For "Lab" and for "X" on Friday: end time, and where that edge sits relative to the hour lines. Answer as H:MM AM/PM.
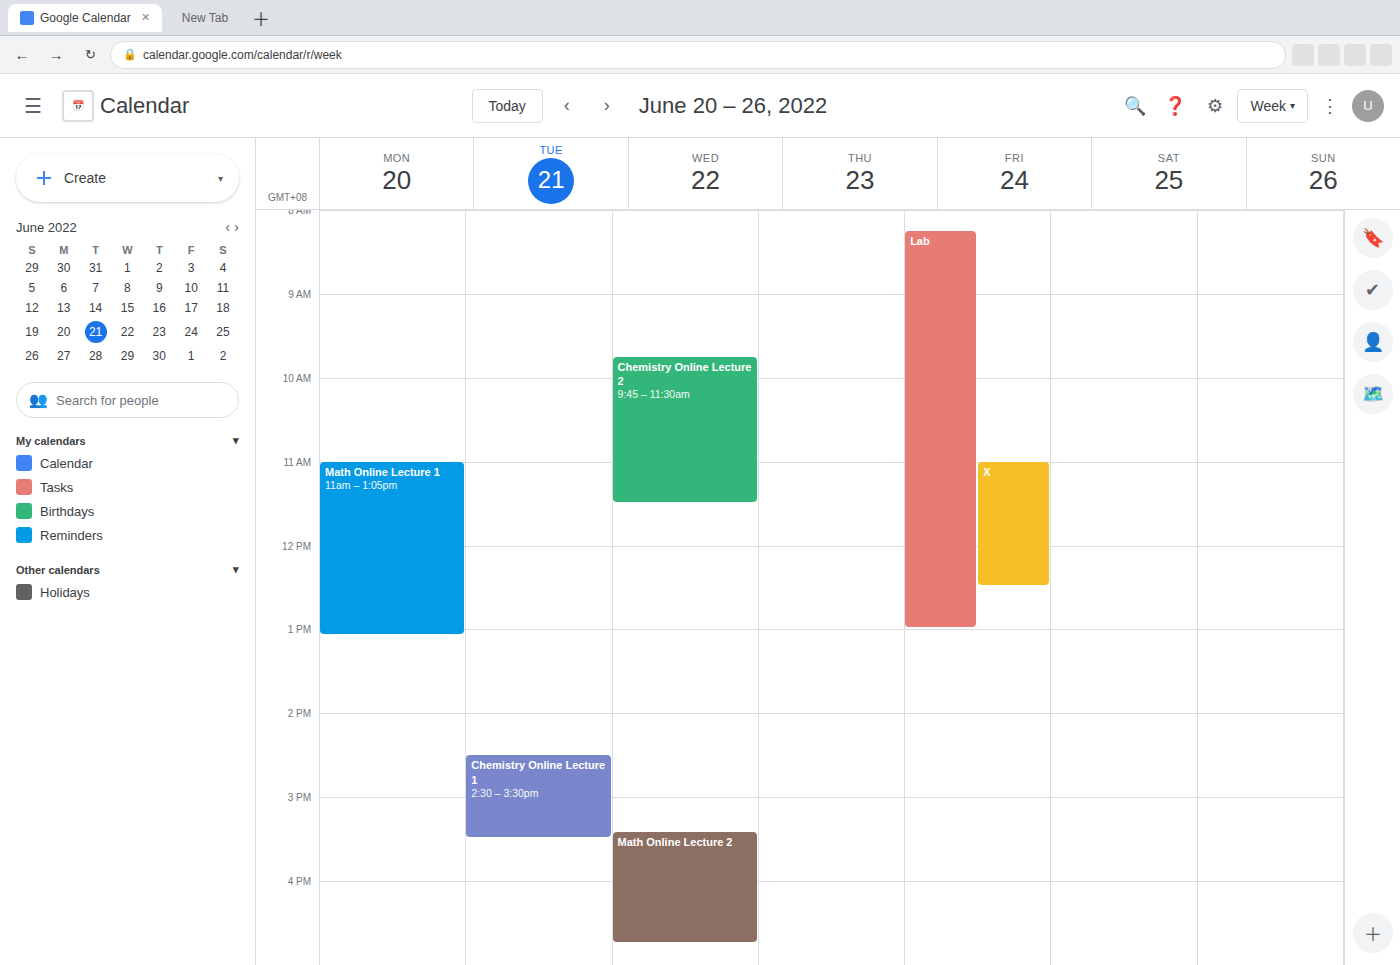
"Lab": 1:00 PM, exactly on the 1 PM line. "X": 12:30 PM, halfway between the 12 PM and 1 PM lines.